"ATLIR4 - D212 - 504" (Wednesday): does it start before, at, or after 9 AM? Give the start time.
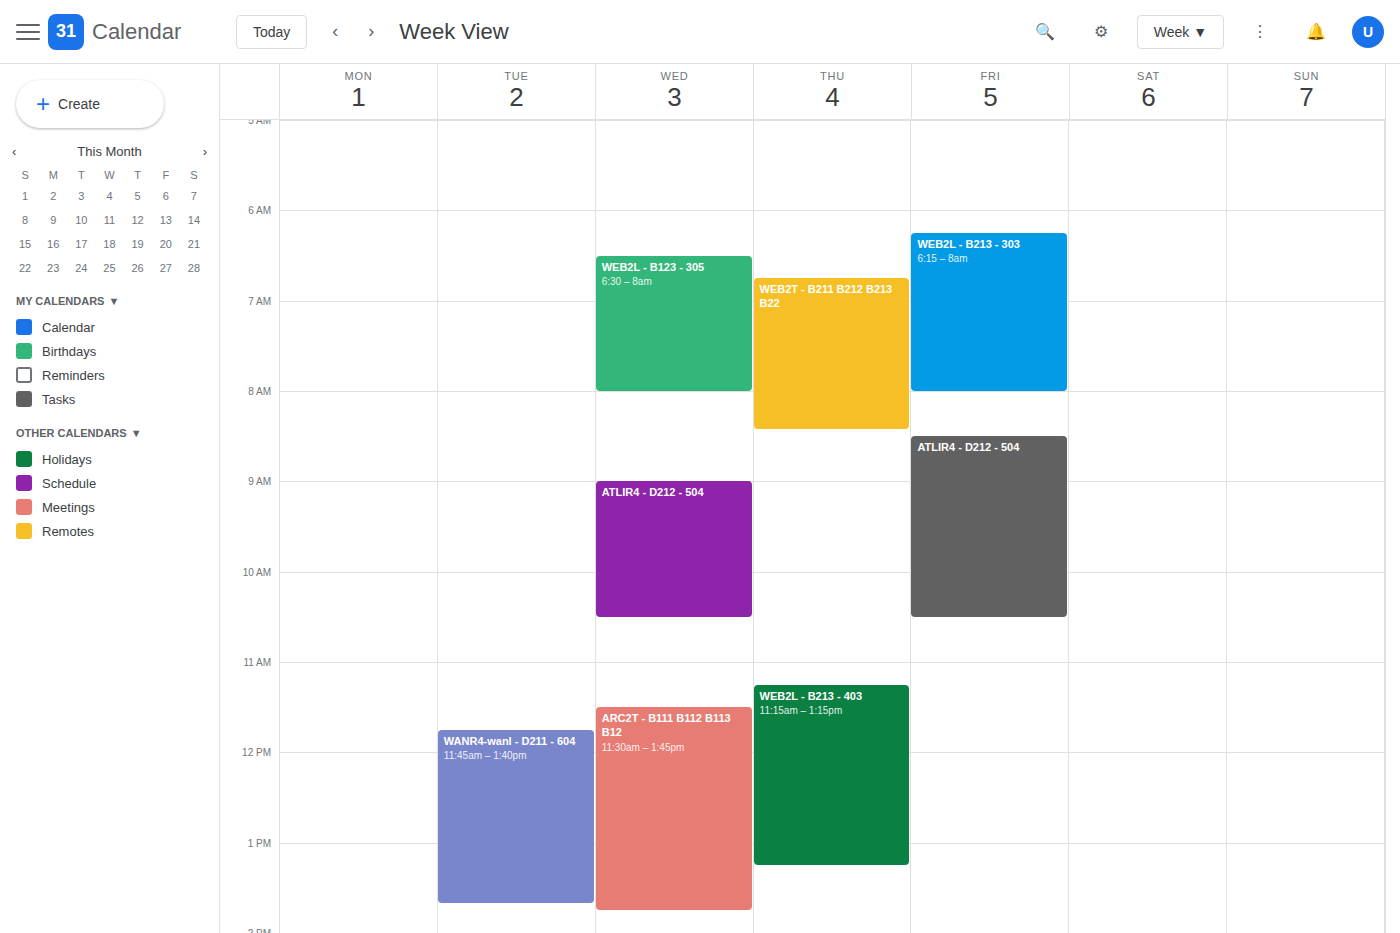
9:00 AM -- exactly at 9 AM, on the 9 AM line.